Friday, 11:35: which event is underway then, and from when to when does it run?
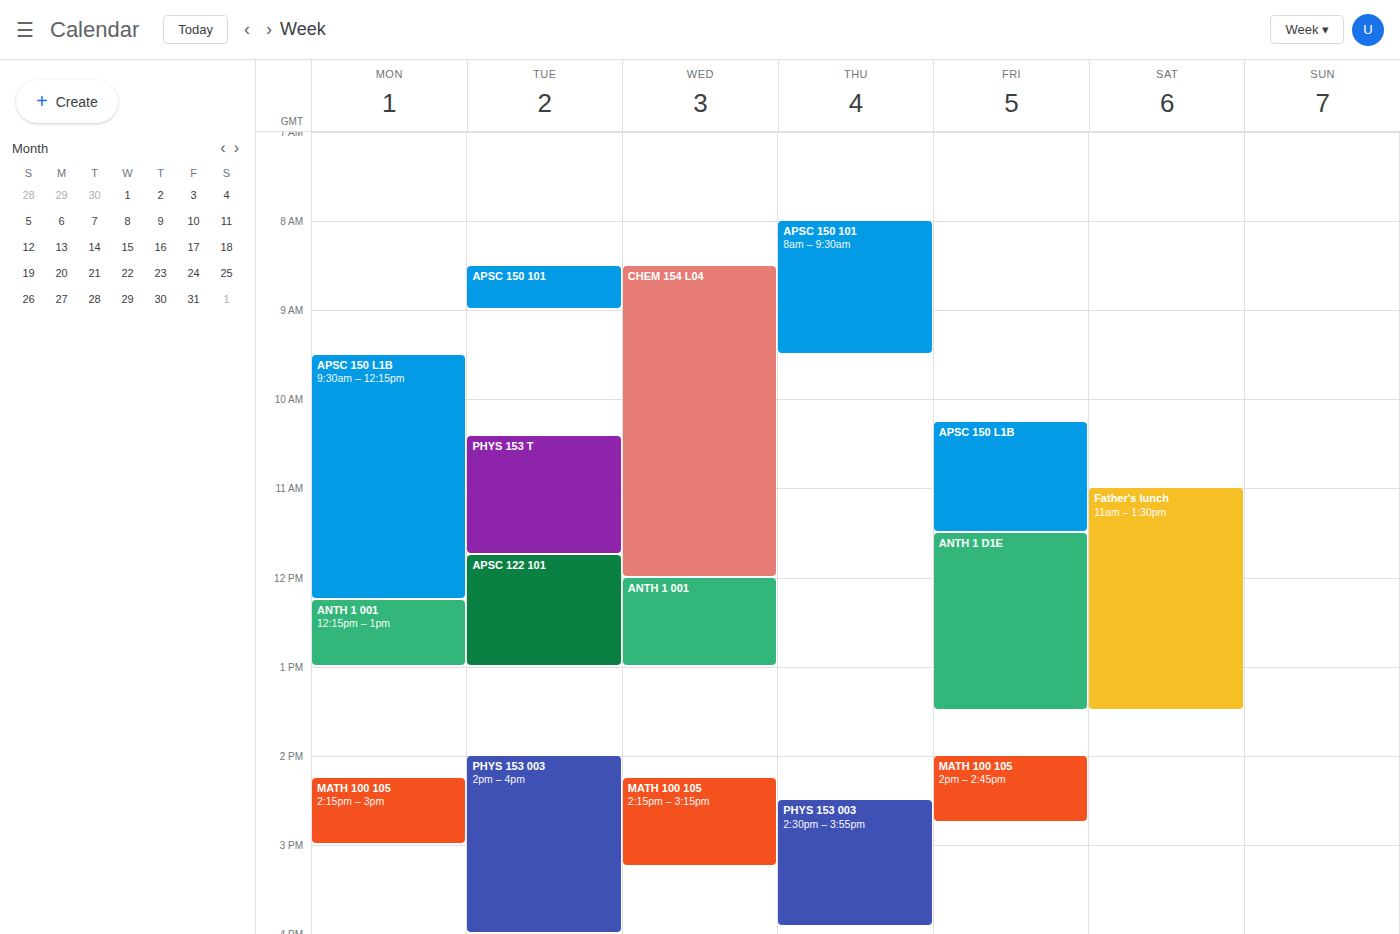
"ANTH 1 D1E", 11:30 to 13:30